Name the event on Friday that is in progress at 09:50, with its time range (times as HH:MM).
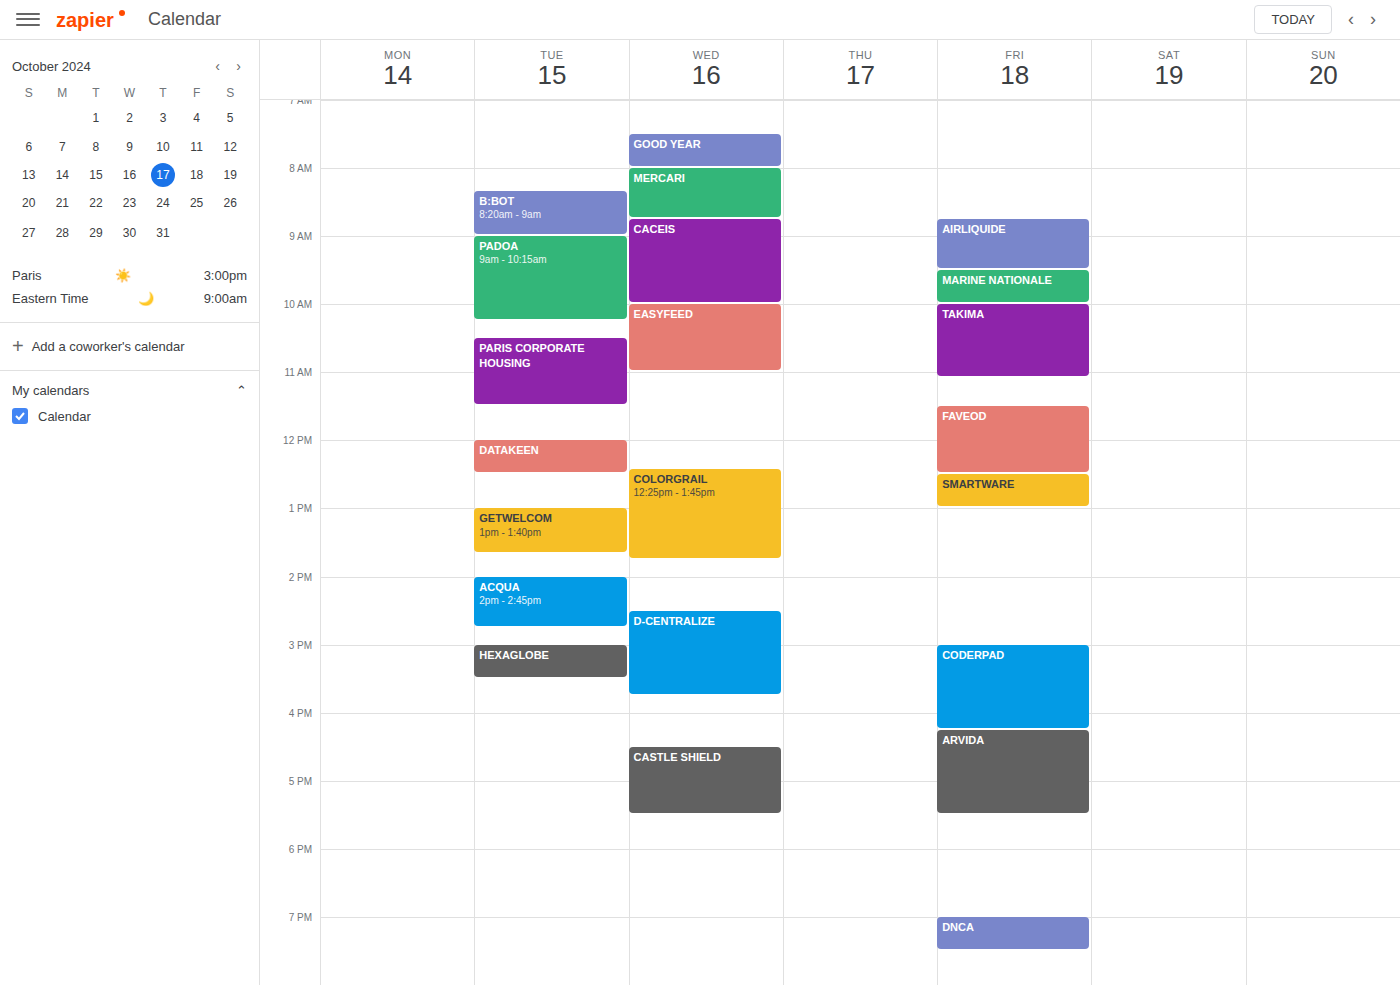
"MARINE NATIONALE", 09:30 to 10:00